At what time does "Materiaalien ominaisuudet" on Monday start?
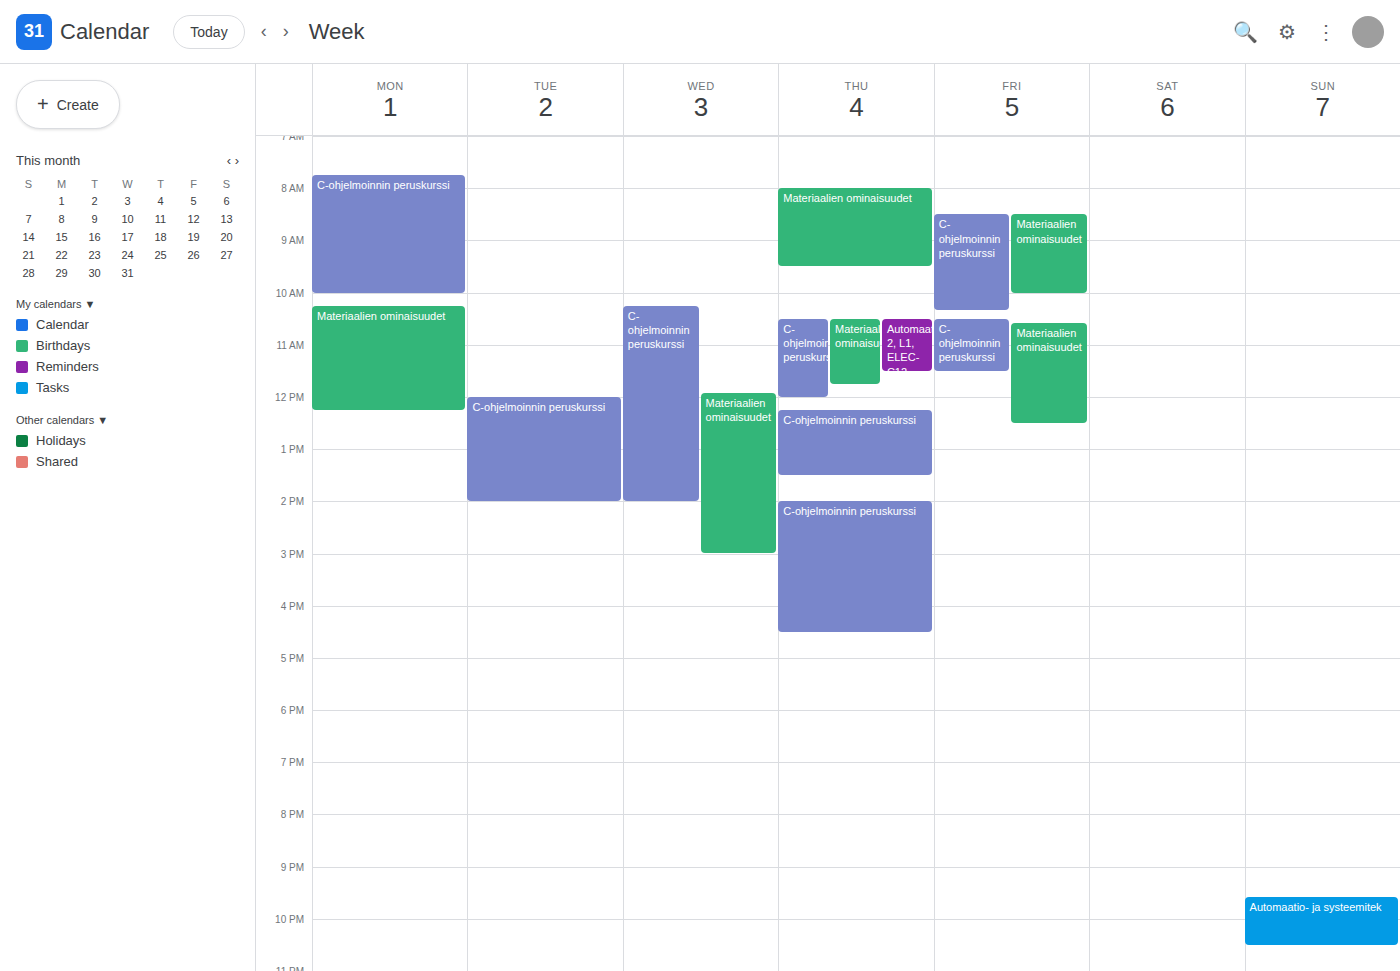
10:15 AM